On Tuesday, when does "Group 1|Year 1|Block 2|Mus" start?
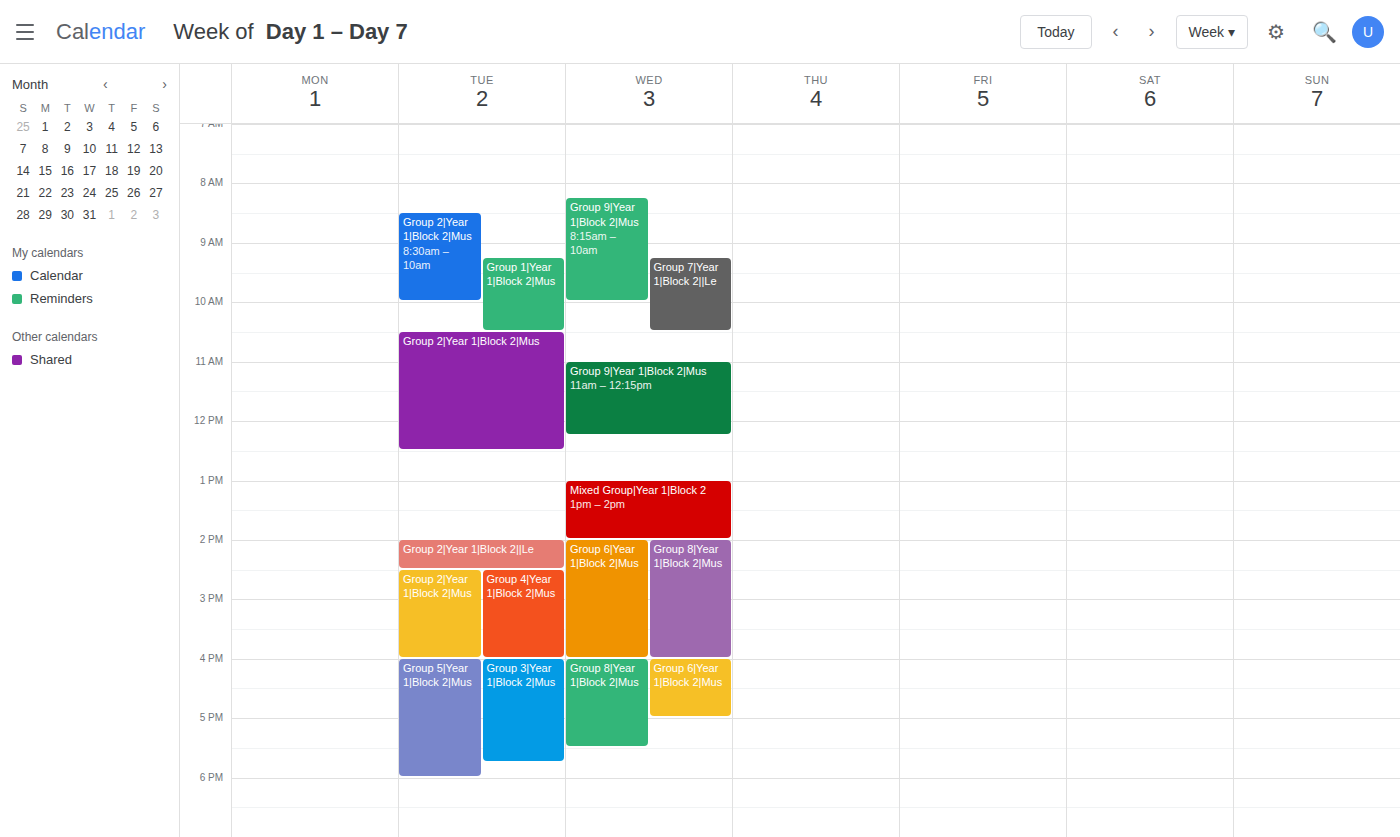
9:15 AM